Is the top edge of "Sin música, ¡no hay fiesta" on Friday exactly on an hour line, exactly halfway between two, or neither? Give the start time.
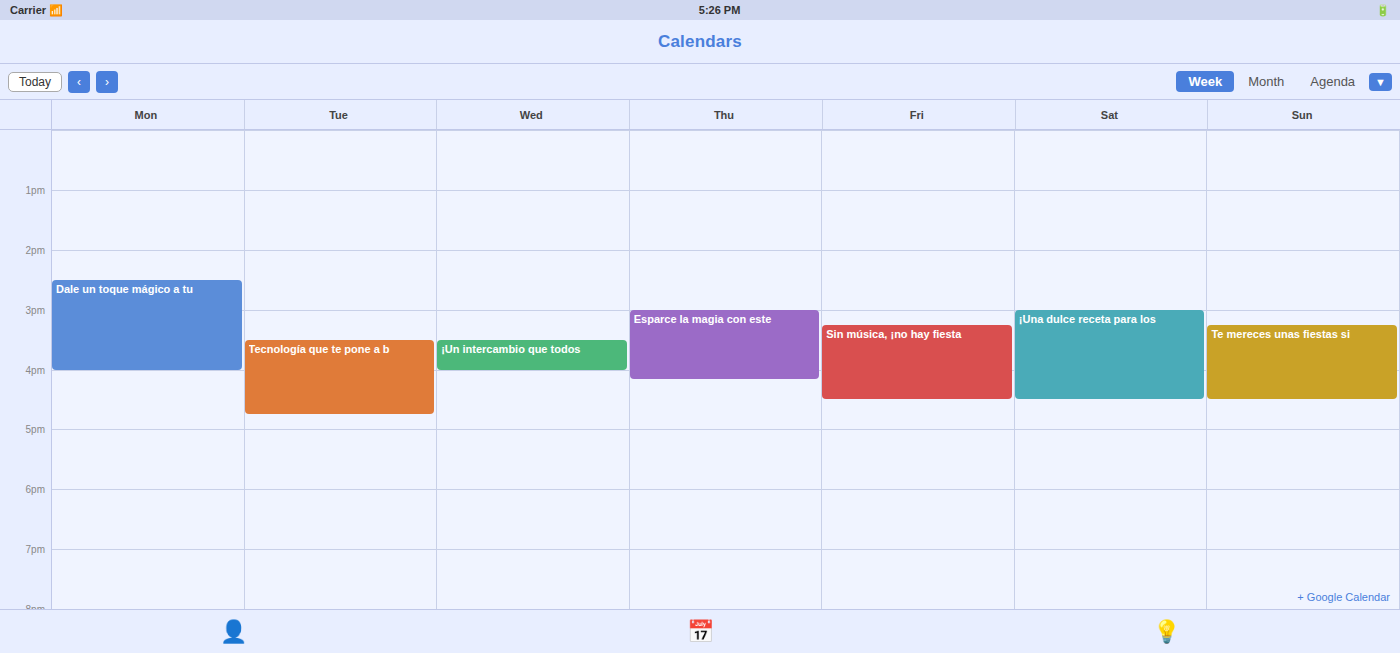
3:15 PM -- neither: a quarter of the way from the 3 PM line to the 4 PM line.